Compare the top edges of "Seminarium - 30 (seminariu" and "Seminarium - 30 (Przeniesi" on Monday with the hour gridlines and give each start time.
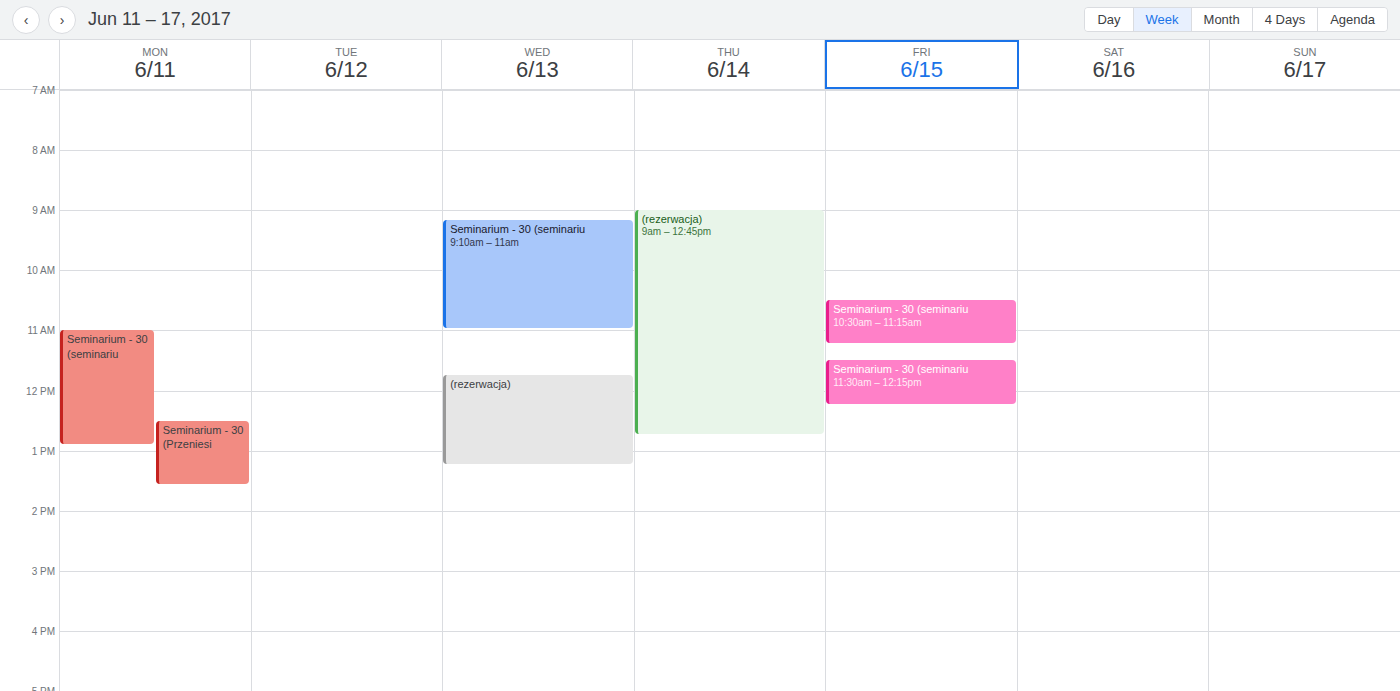
"Seminarium - 30 (seminariu": 11:00 AM, exactly on the 11 AM line. "Seminarium - 30 (Przeniesi": 12:30 PM, halfway between the 12 PM and 1 PM lines.